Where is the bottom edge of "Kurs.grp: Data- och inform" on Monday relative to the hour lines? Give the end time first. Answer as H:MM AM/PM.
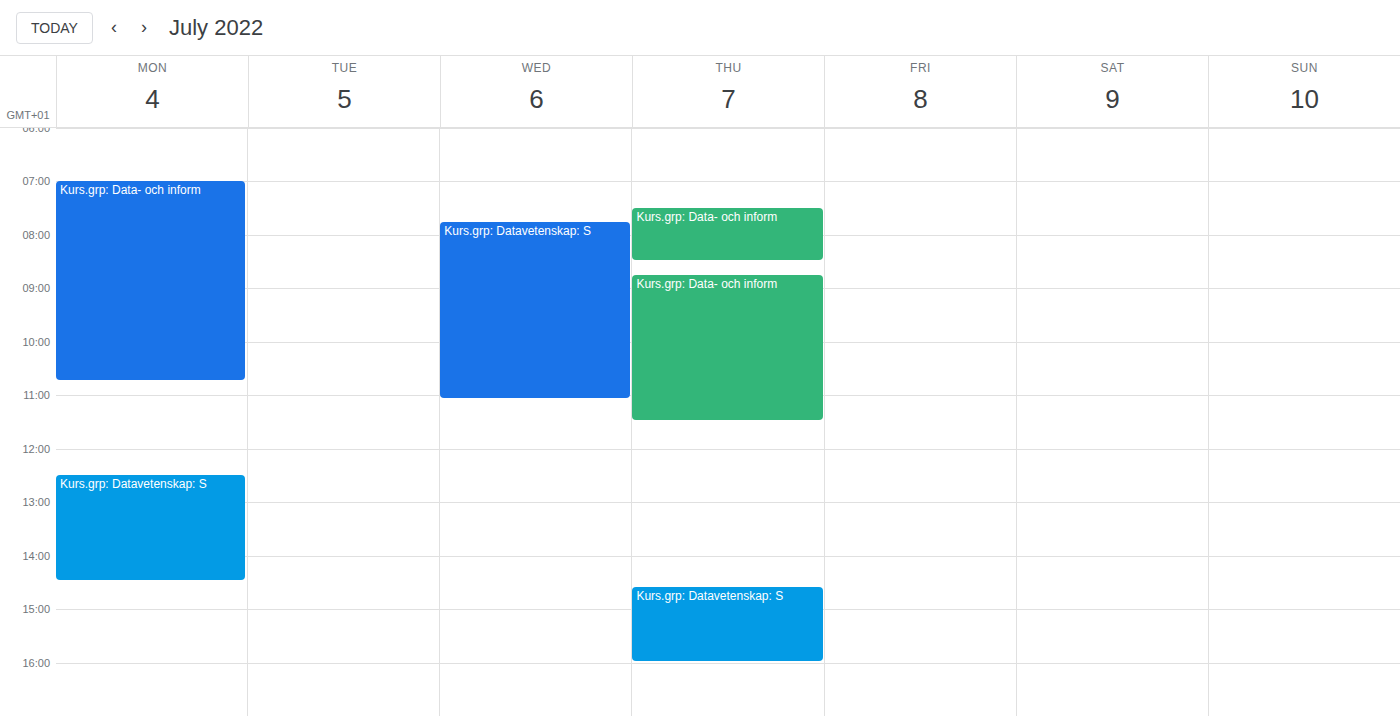
10:45 AM -- neither: three quarters of the way from the 10 AM line to the 11 AM line.